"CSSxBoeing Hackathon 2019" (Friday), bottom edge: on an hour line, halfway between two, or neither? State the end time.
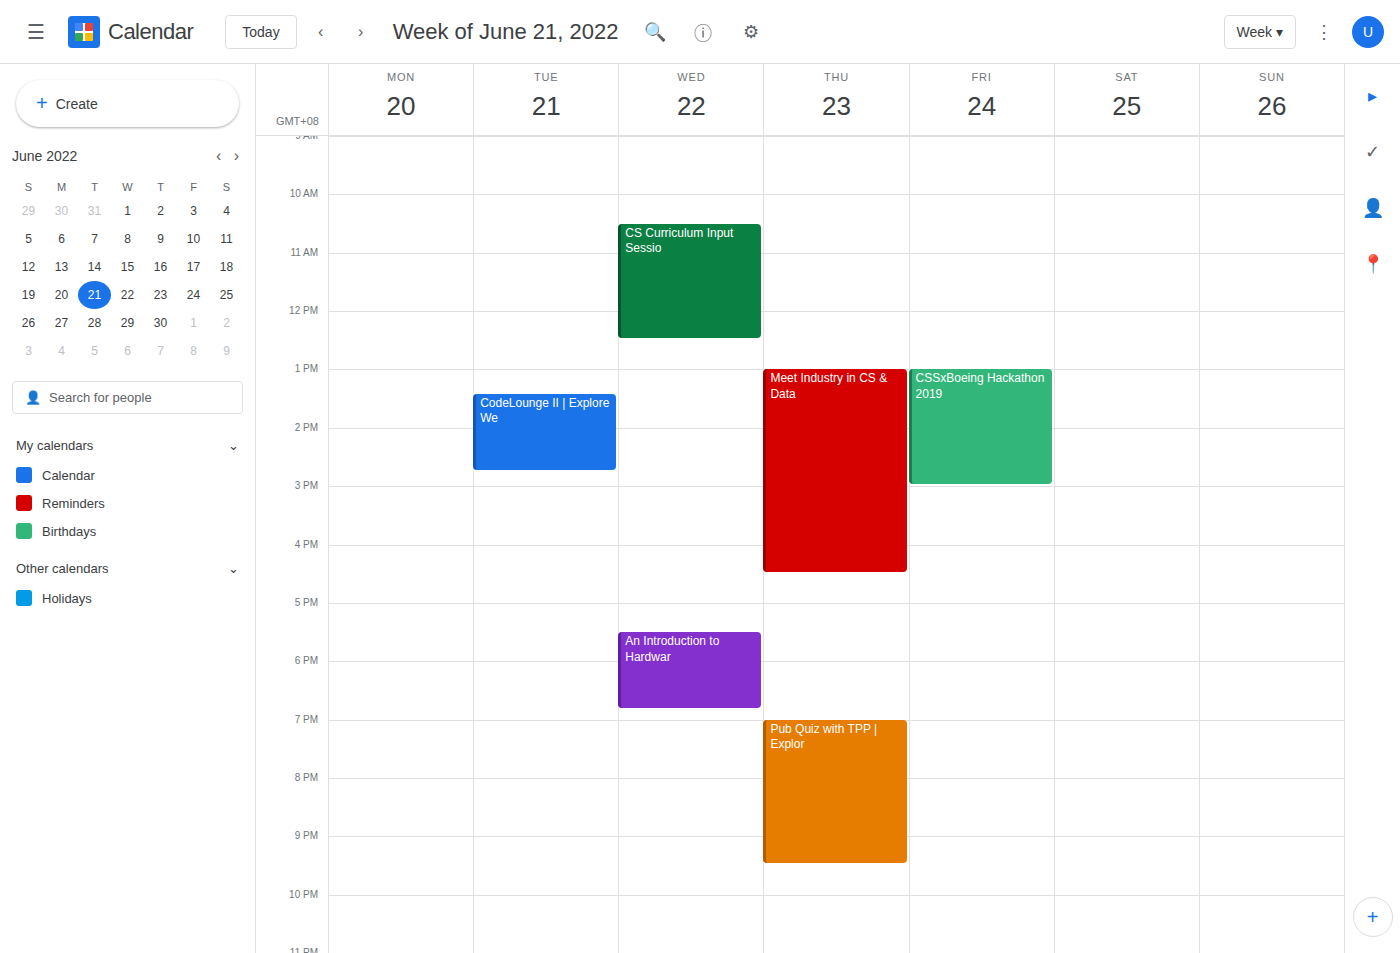
3:00 PM -- exactly on the 3 PM line.